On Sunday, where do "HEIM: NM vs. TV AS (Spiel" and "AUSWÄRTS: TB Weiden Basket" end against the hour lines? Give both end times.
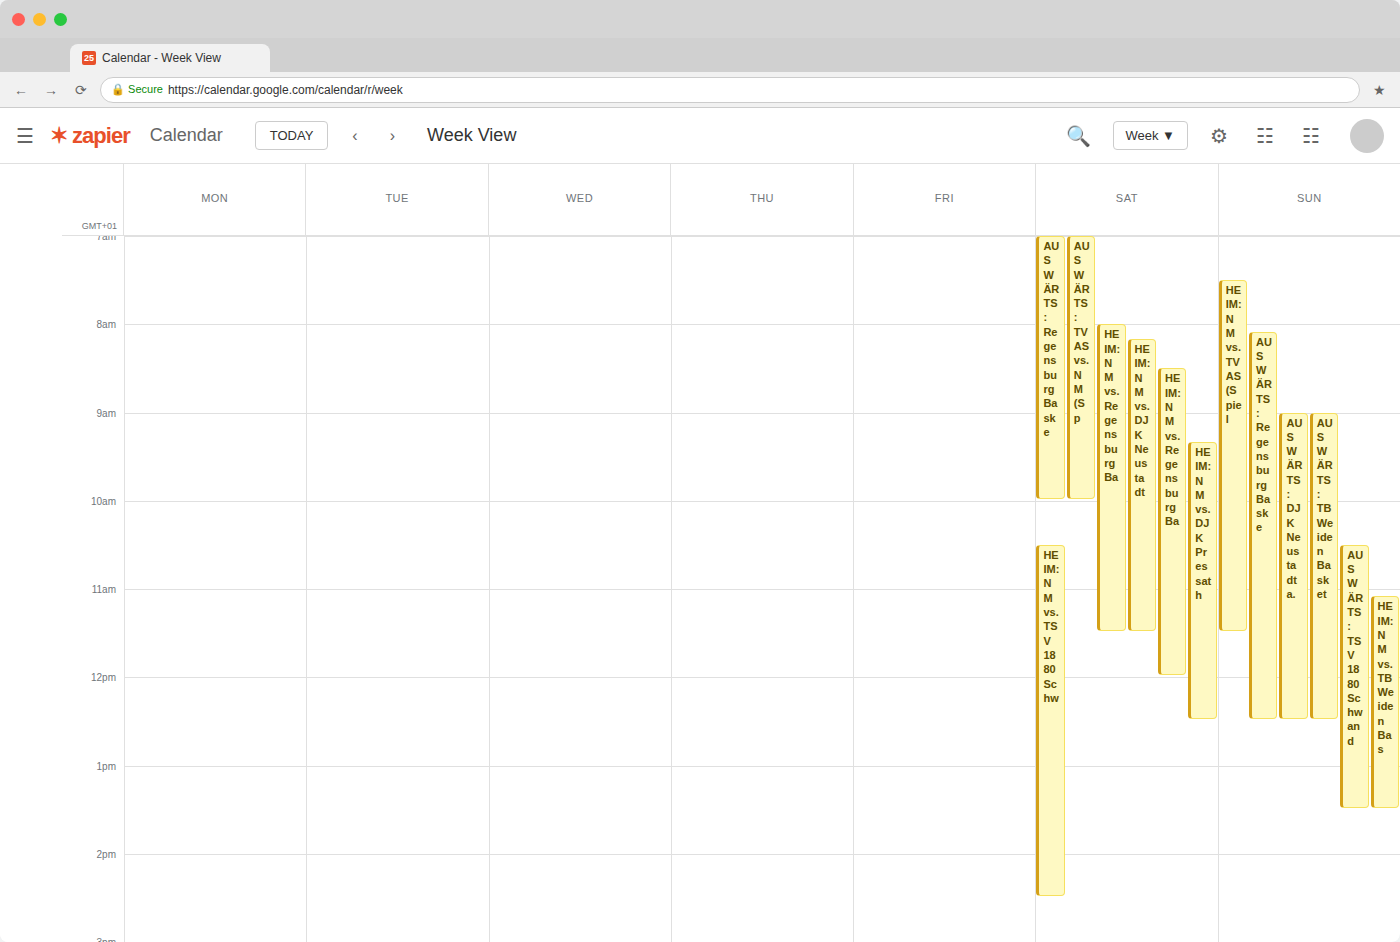
"HEIM: NM vs. TV AS (Spiel": 11:30 AM, halfway between the 11 AM and 12 PM lines. "AUSWÄRTS: TB Weiden Basket": 12:30 PM, halfway between the 12 PM and 1 PM lines.